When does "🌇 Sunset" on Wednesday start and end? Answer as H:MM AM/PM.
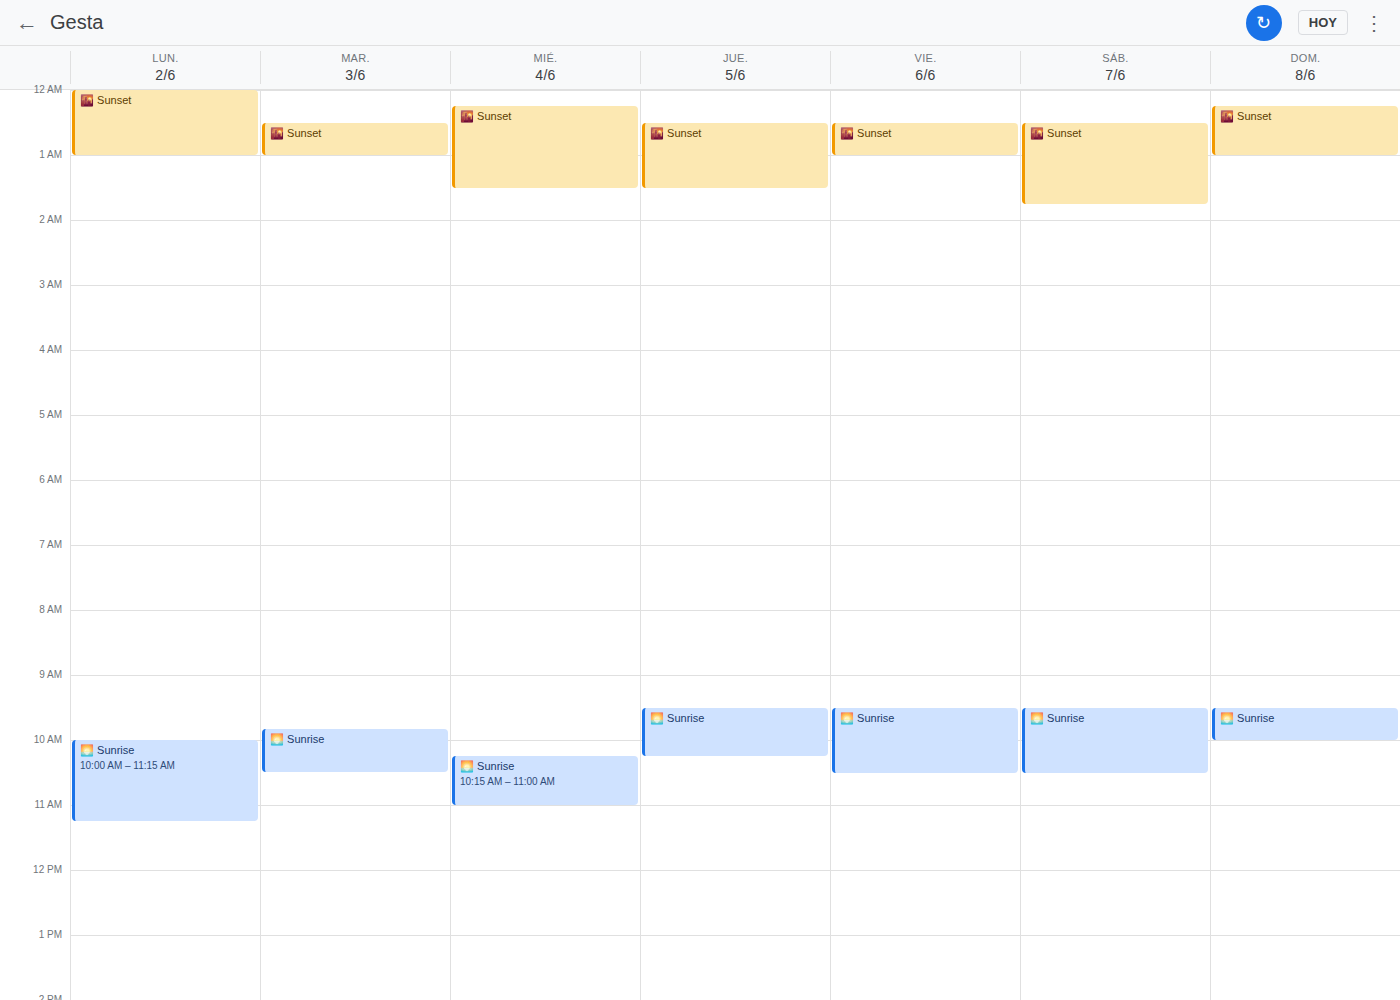
12:15 AM to 1:30 AM